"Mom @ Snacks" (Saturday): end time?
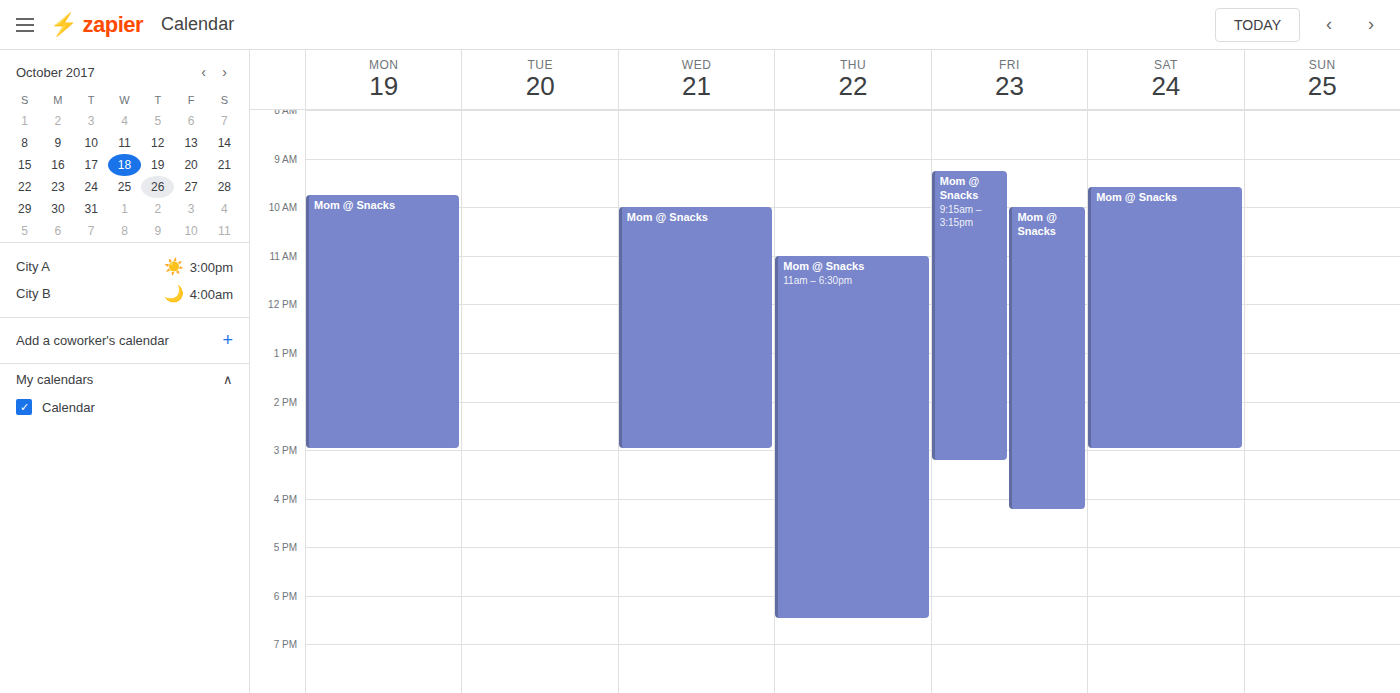
3:00 PM